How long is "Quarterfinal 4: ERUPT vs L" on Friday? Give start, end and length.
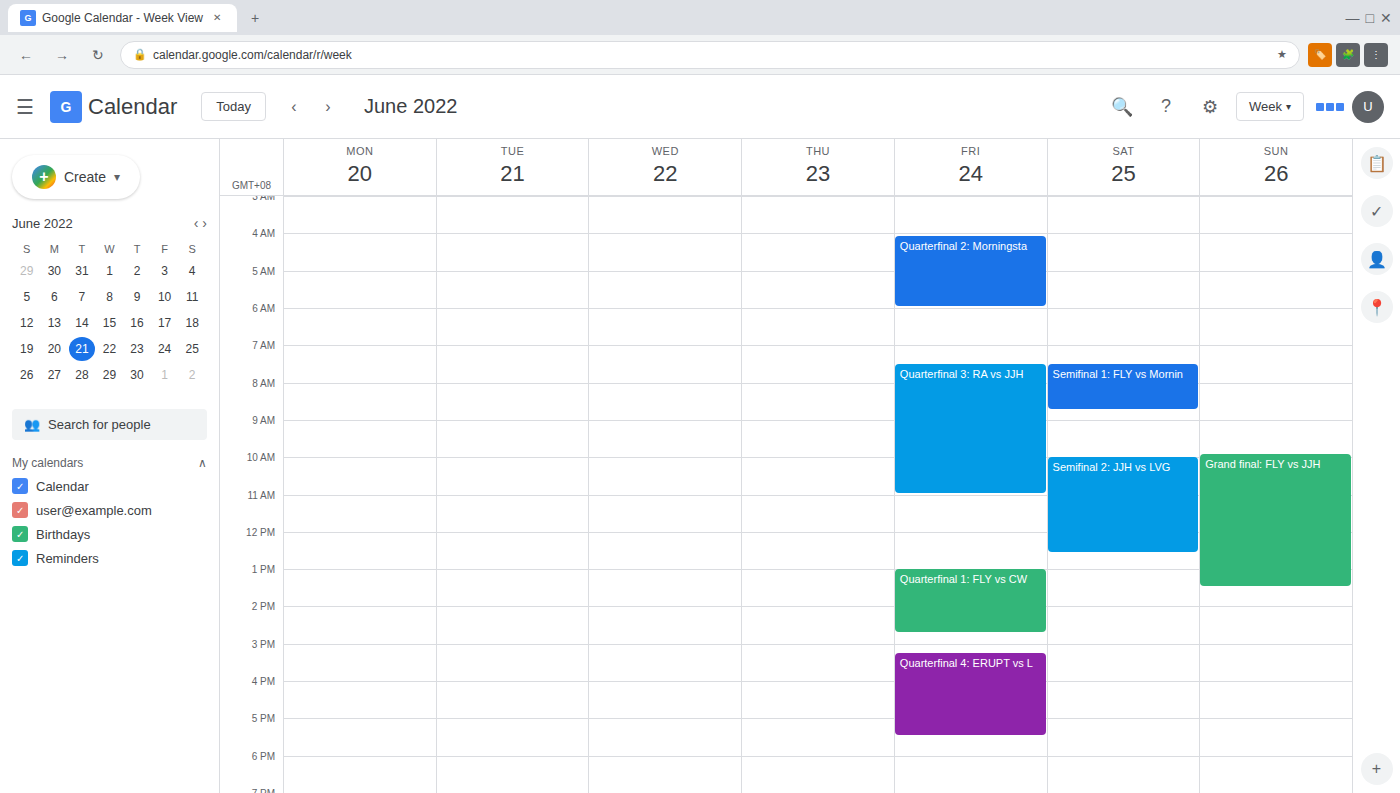
3:15 PM to 5:30 PM, 2 hours 15 minutes